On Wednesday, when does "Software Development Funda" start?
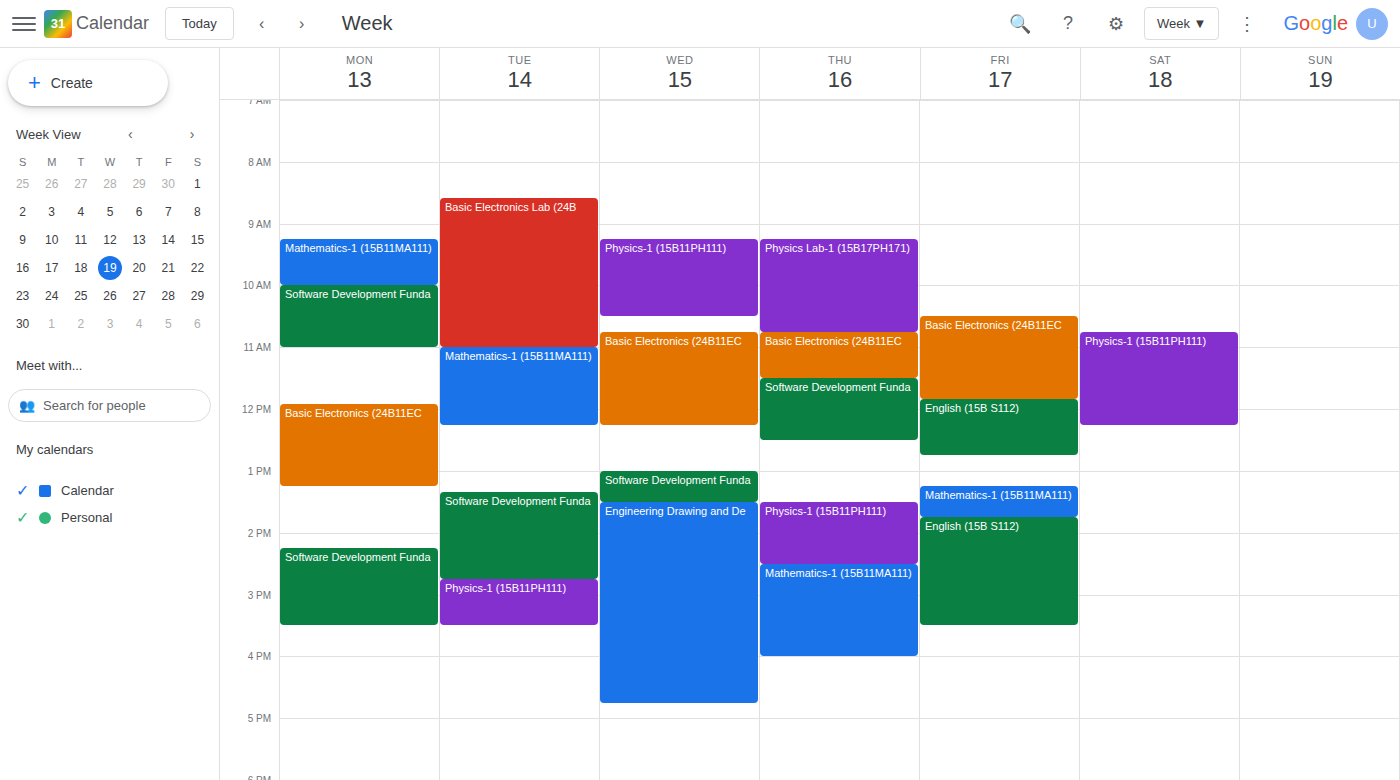
1:00 PM